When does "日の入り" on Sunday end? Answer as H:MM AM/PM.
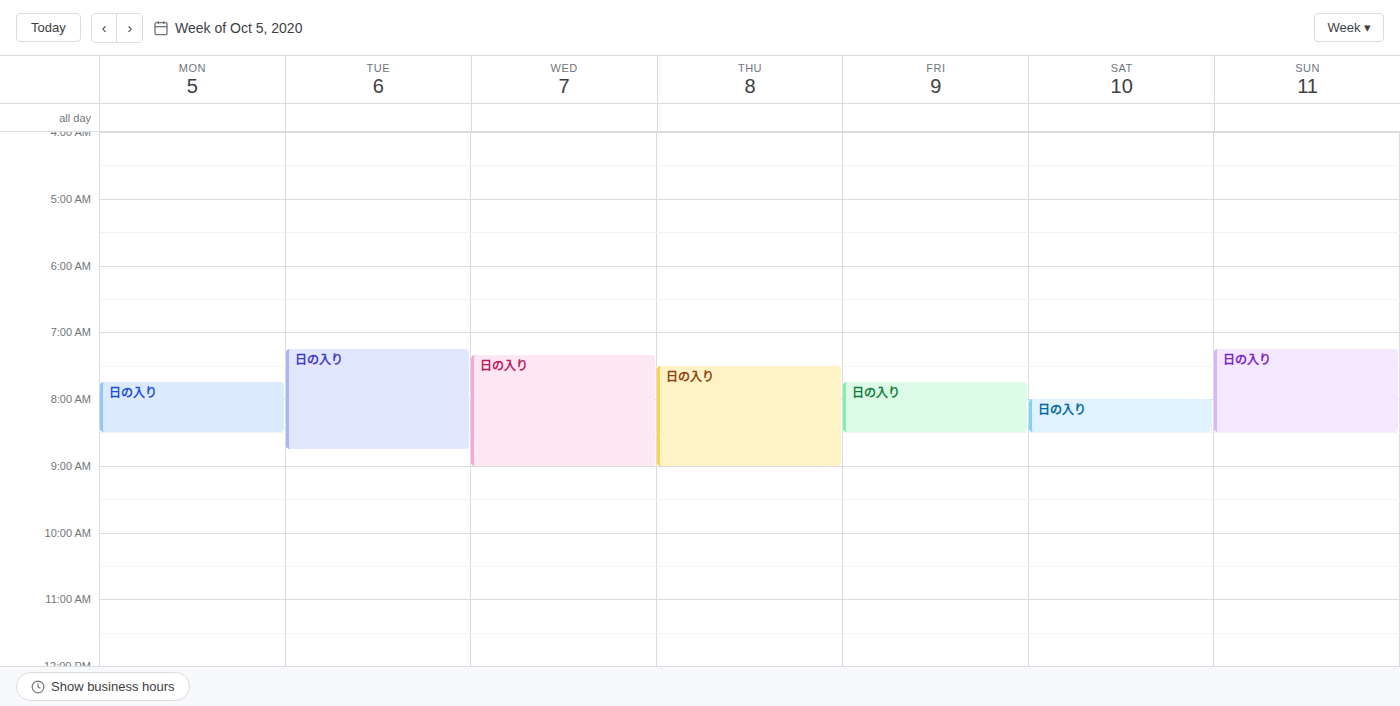
8:30 AM